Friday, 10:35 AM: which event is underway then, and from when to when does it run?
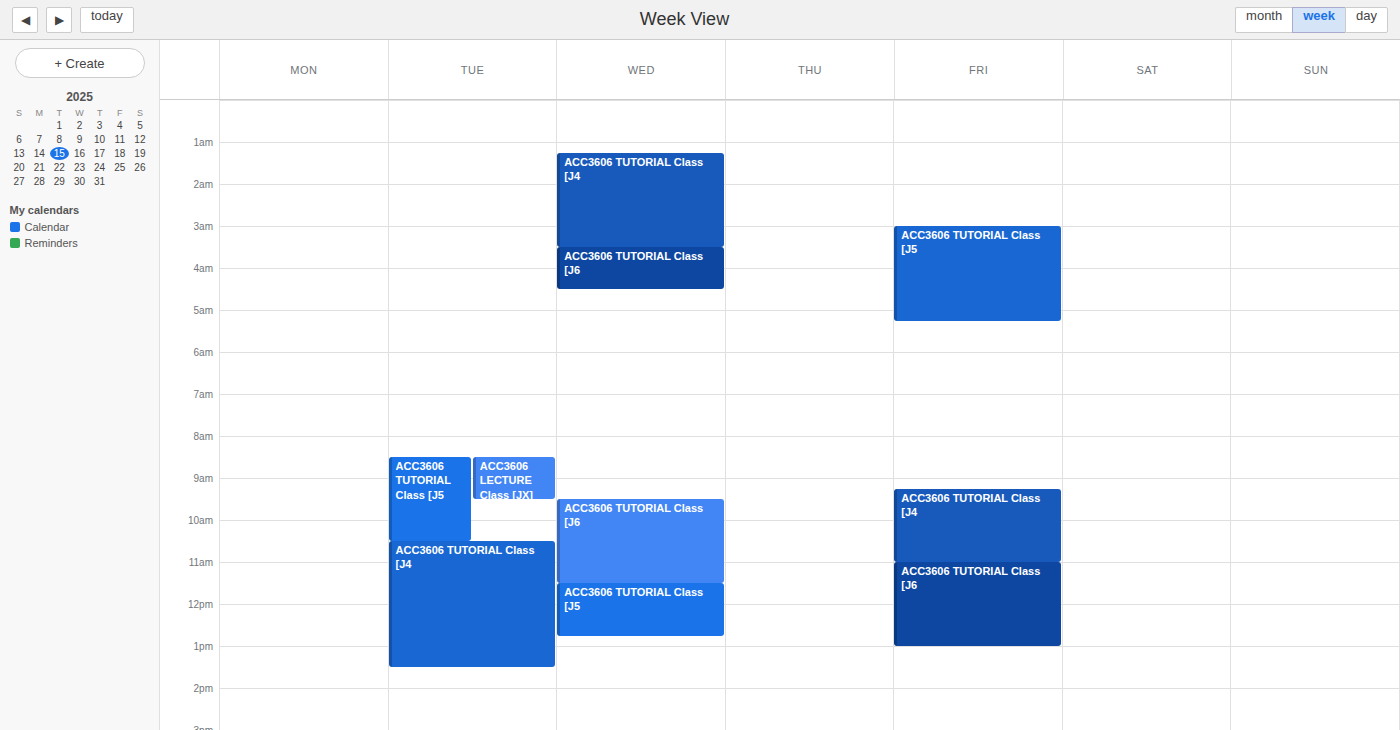
"ACC3606 TUTORIAL Class [J4", 9:15 AM to 11:00 AM